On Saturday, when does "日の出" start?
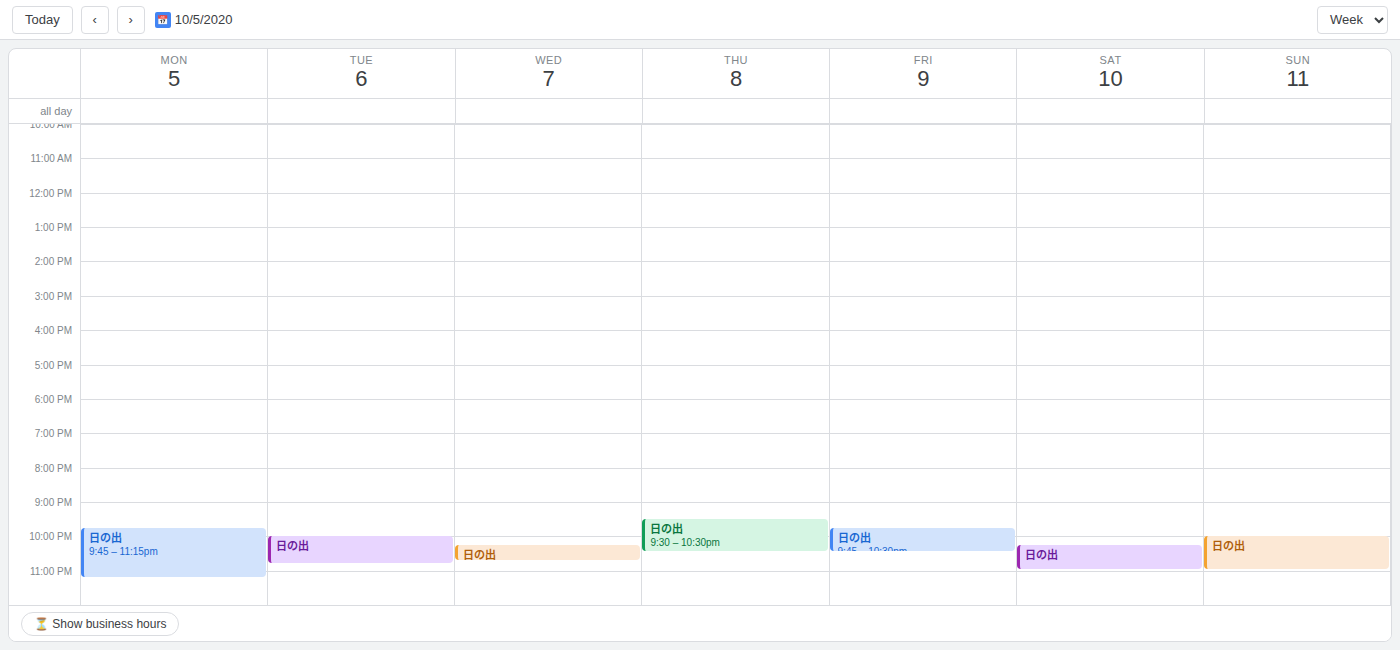
10:15 PM